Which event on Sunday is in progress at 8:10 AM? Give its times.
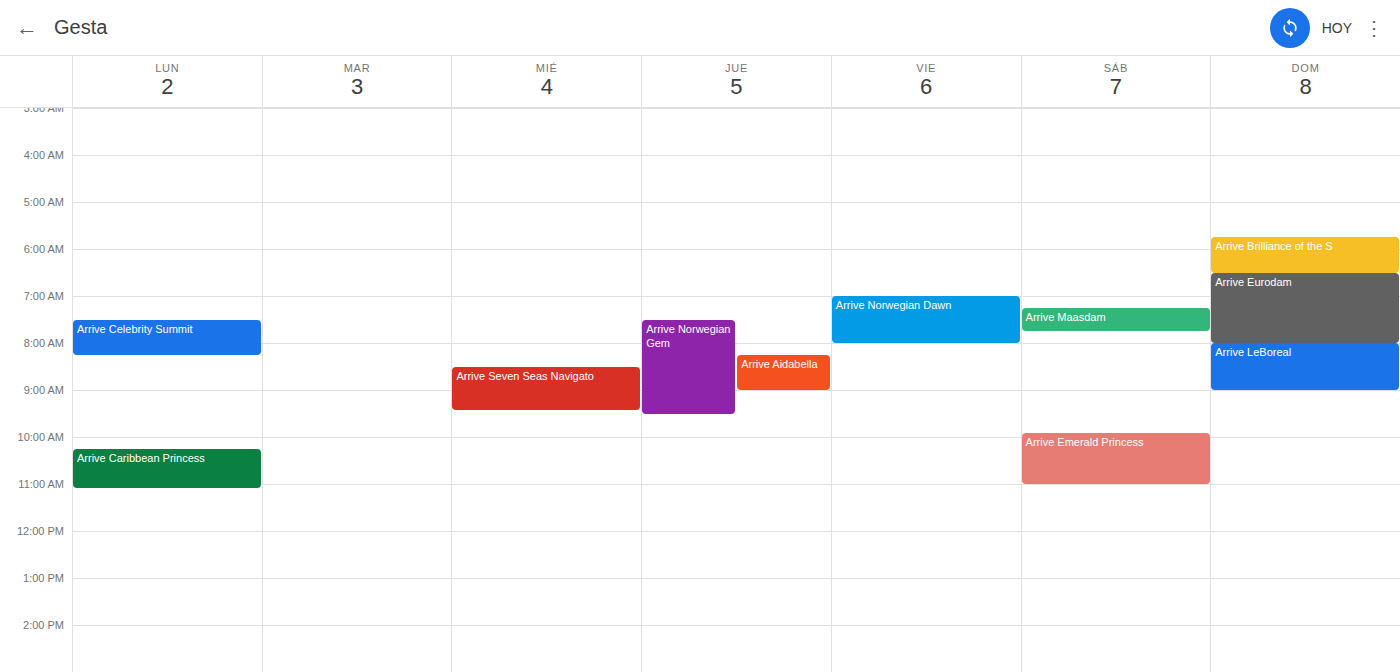
"Arrive LeBoreal", 8:00 AM to 9:00 AM